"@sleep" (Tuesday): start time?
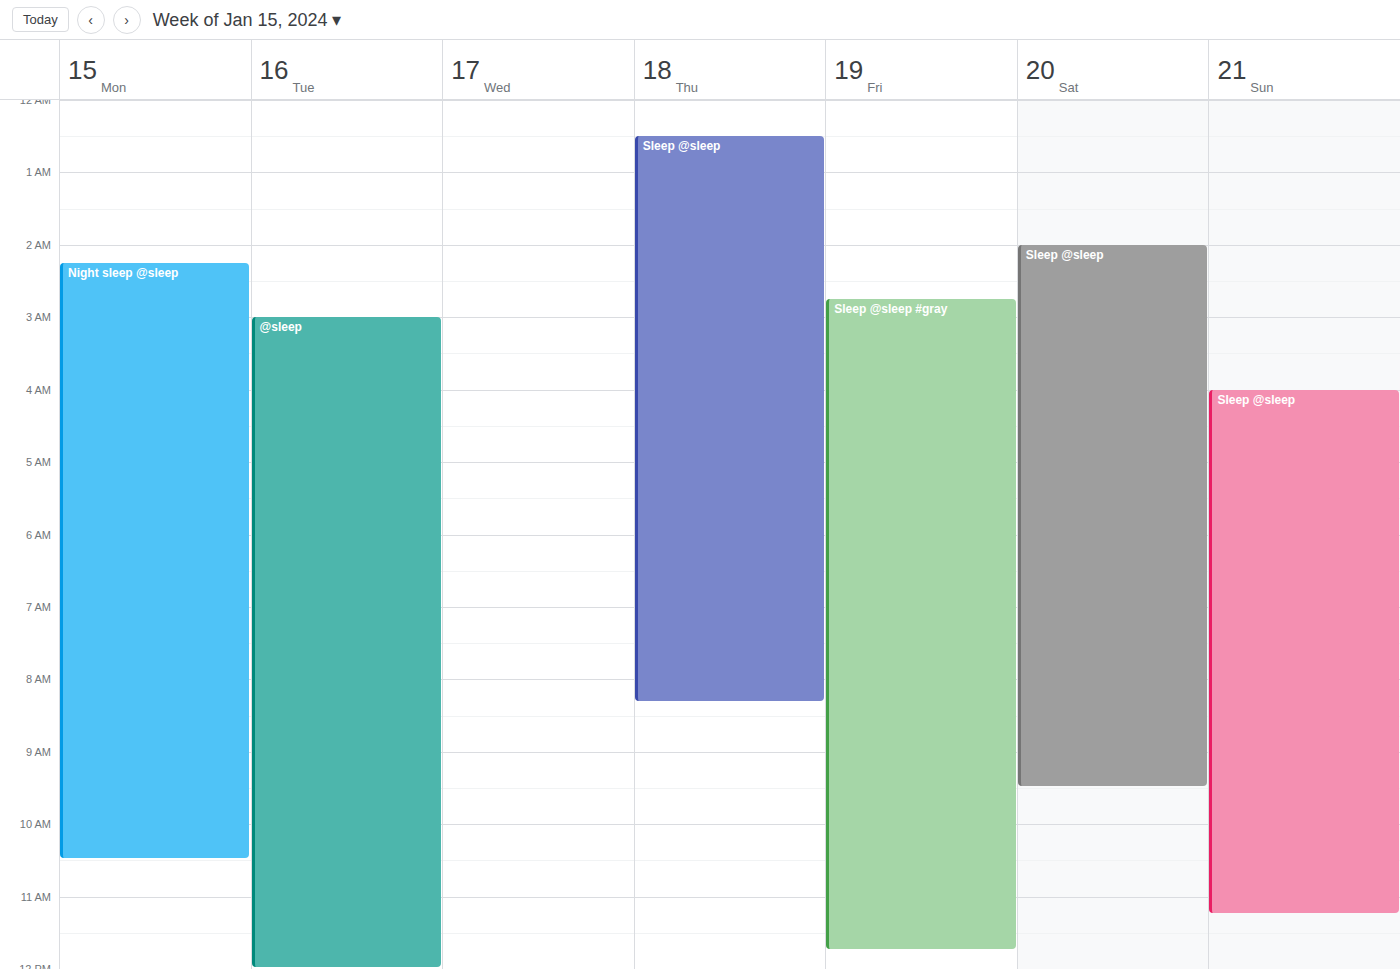
3:00 AM